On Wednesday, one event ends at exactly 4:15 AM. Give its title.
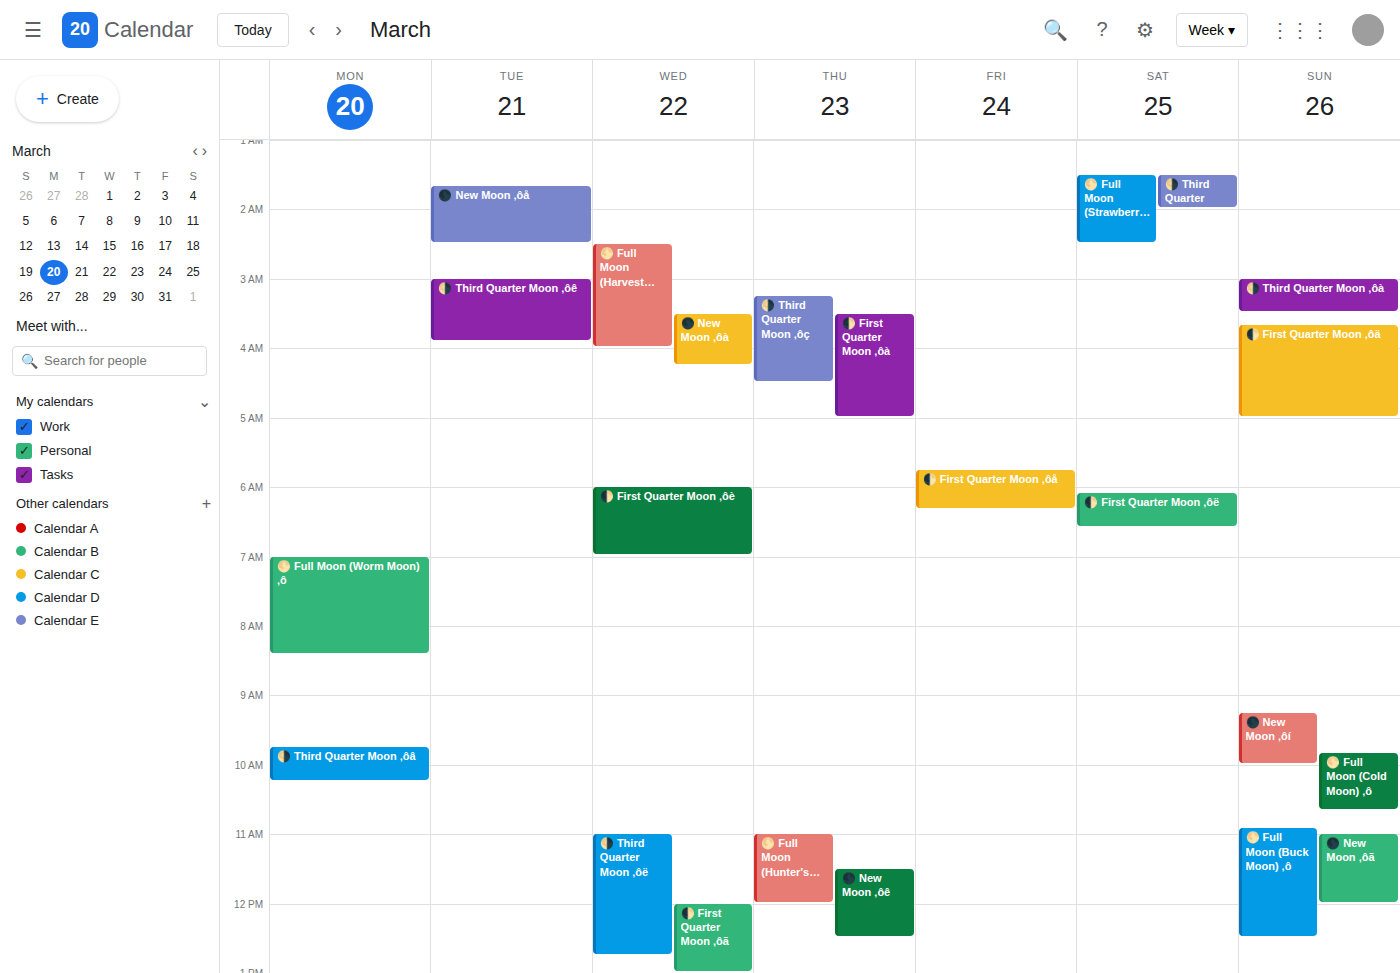
"🌑 New Moon ‚ôà"